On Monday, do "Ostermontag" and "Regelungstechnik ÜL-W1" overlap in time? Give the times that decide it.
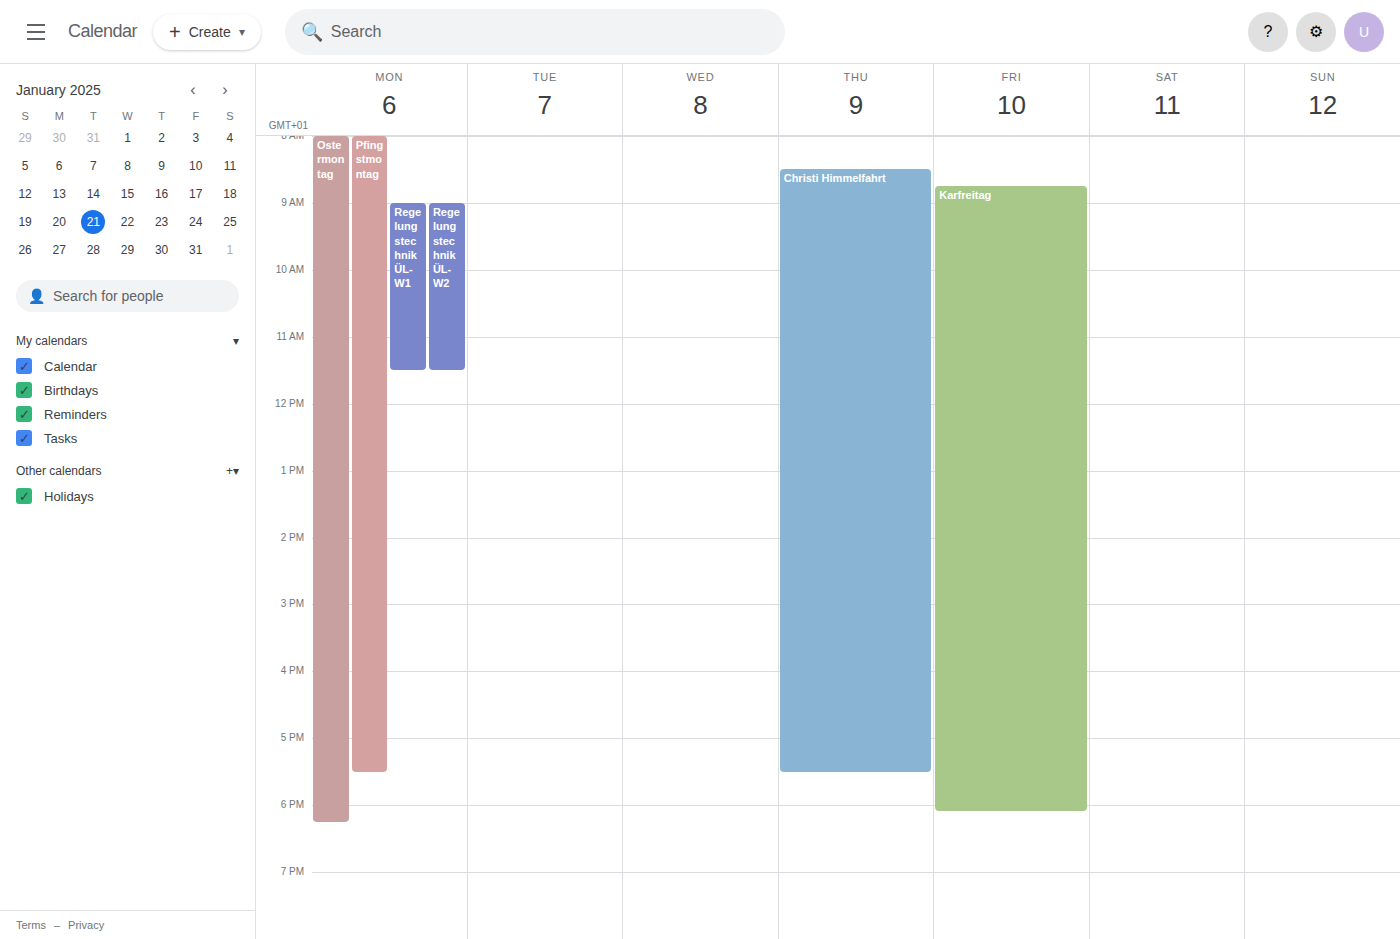
"Regelungstechnik ÜL-W1" runs 9:00 AM to 11:30 AM, inside "Ostermontag" -- they overlap.